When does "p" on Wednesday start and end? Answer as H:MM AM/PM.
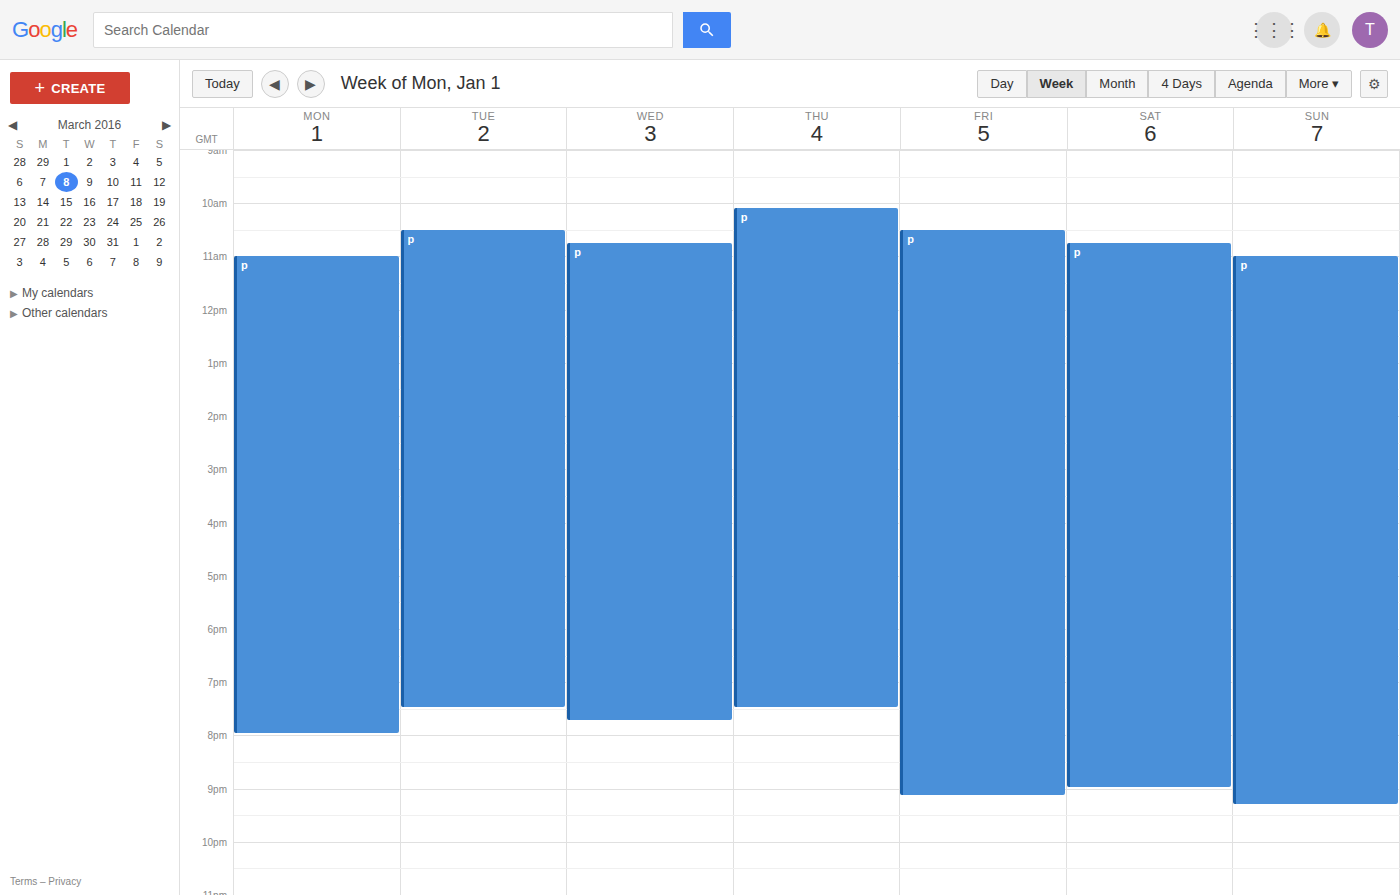
10:45 AM to 7:45 PM